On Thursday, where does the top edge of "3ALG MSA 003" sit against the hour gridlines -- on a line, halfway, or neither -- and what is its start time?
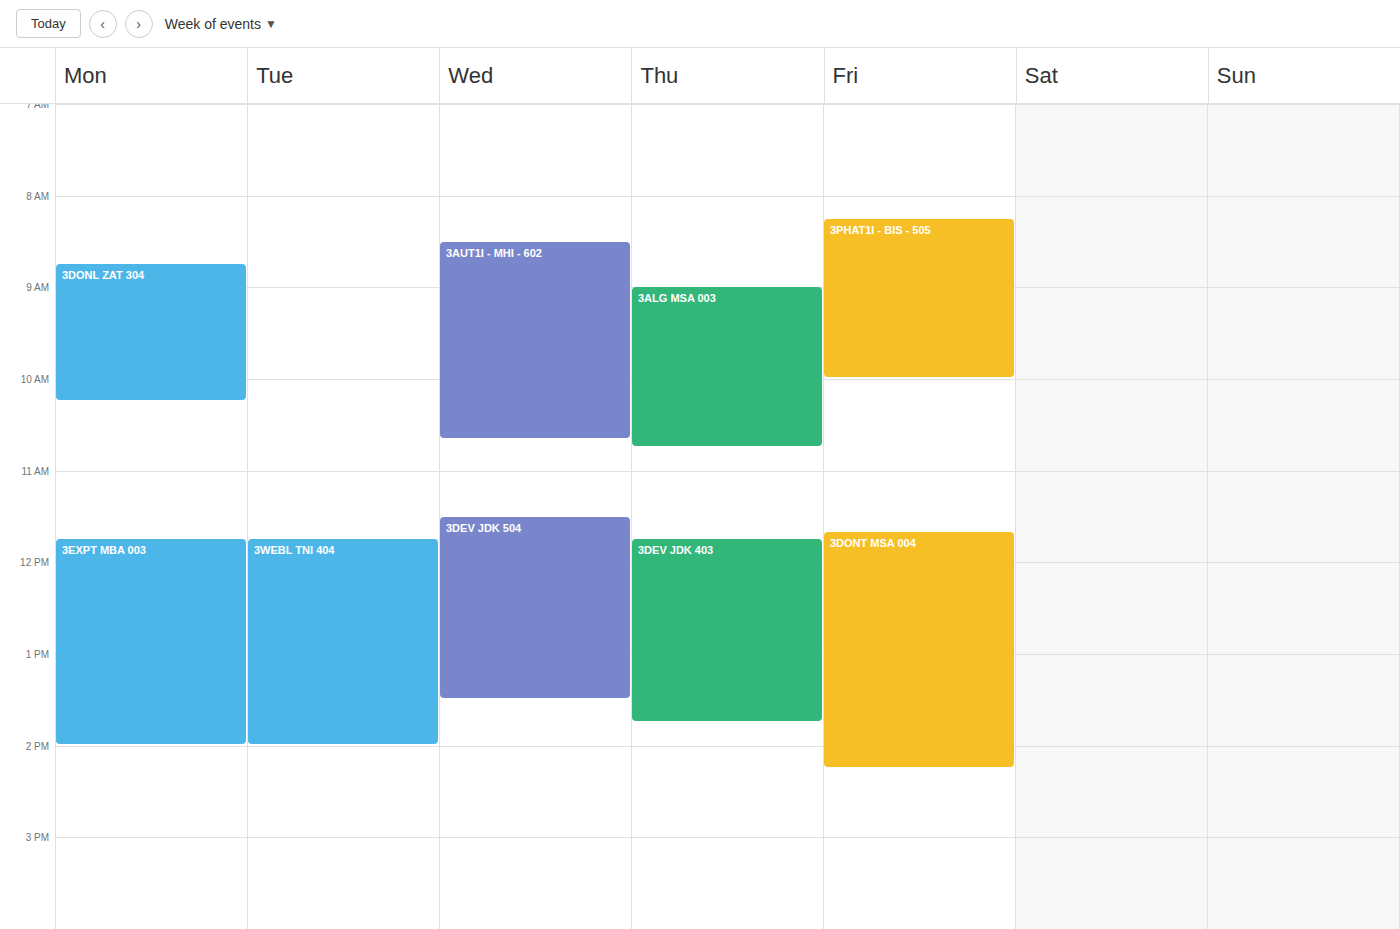
09:00 -- exactly on the 09:00 line.